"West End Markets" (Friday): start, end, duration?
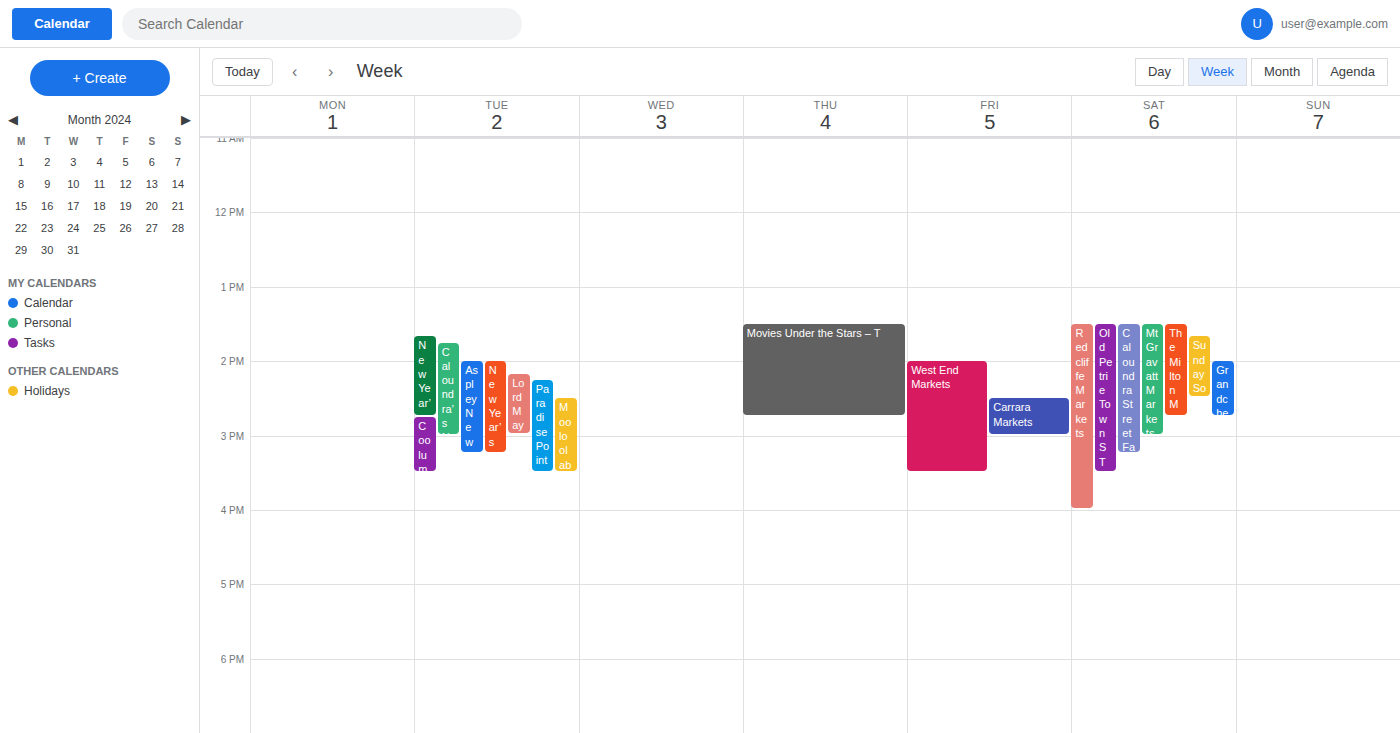
14:00 to 15:30, 1 hour 30 minutes